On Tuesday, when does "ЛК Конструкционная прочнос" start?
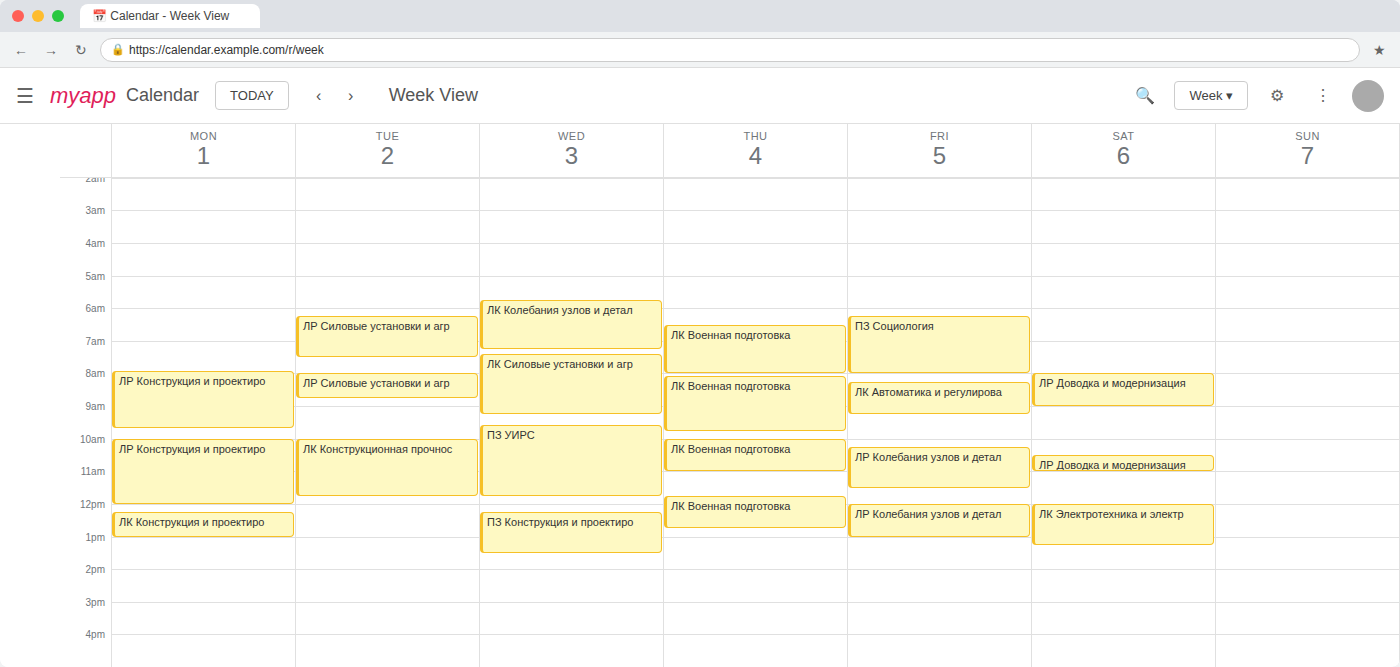
10:00 AM